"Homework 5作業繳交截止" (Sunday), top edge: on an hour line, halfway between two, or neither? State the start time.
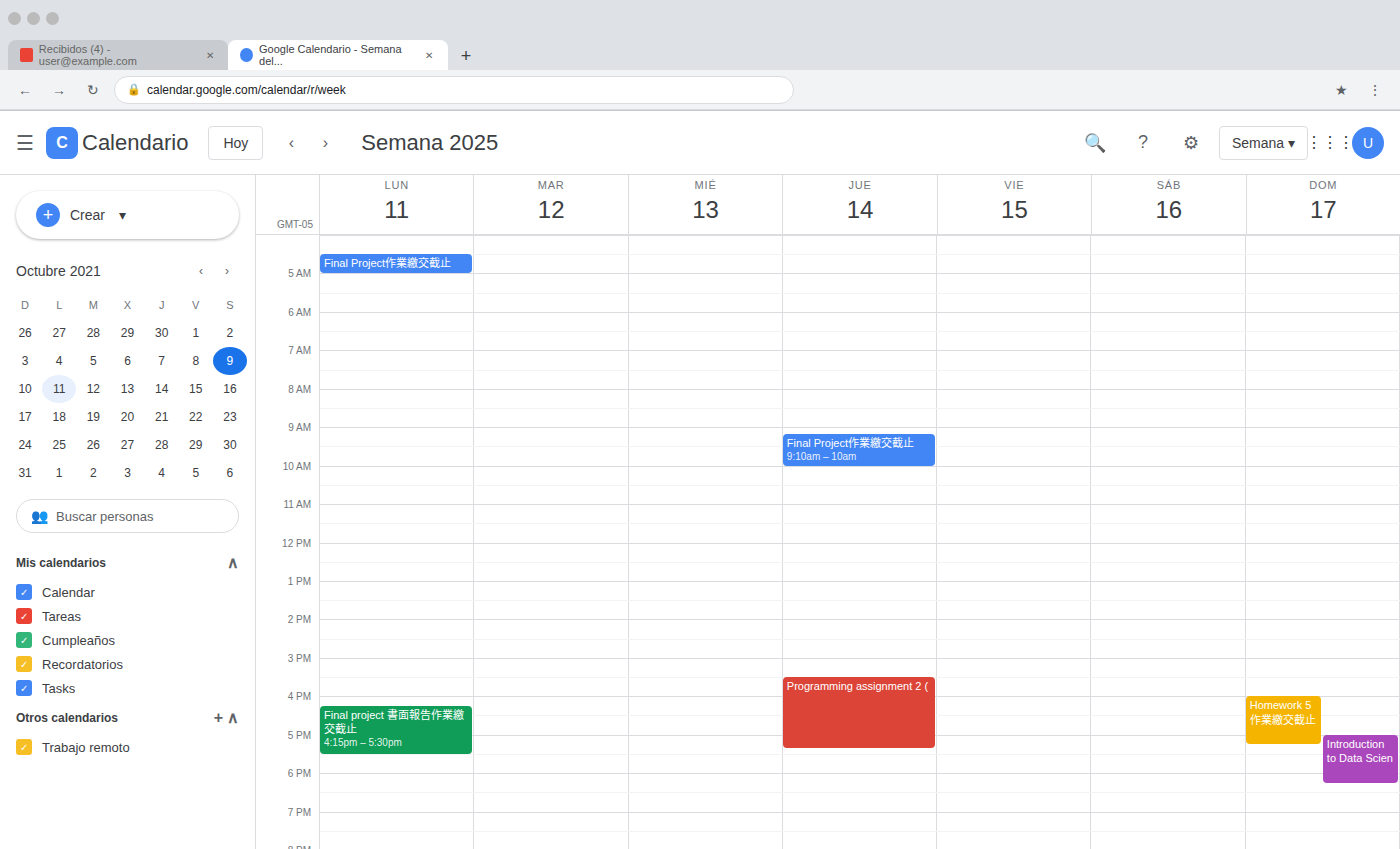
4:00 PM -- exactly on the 4 PM line.